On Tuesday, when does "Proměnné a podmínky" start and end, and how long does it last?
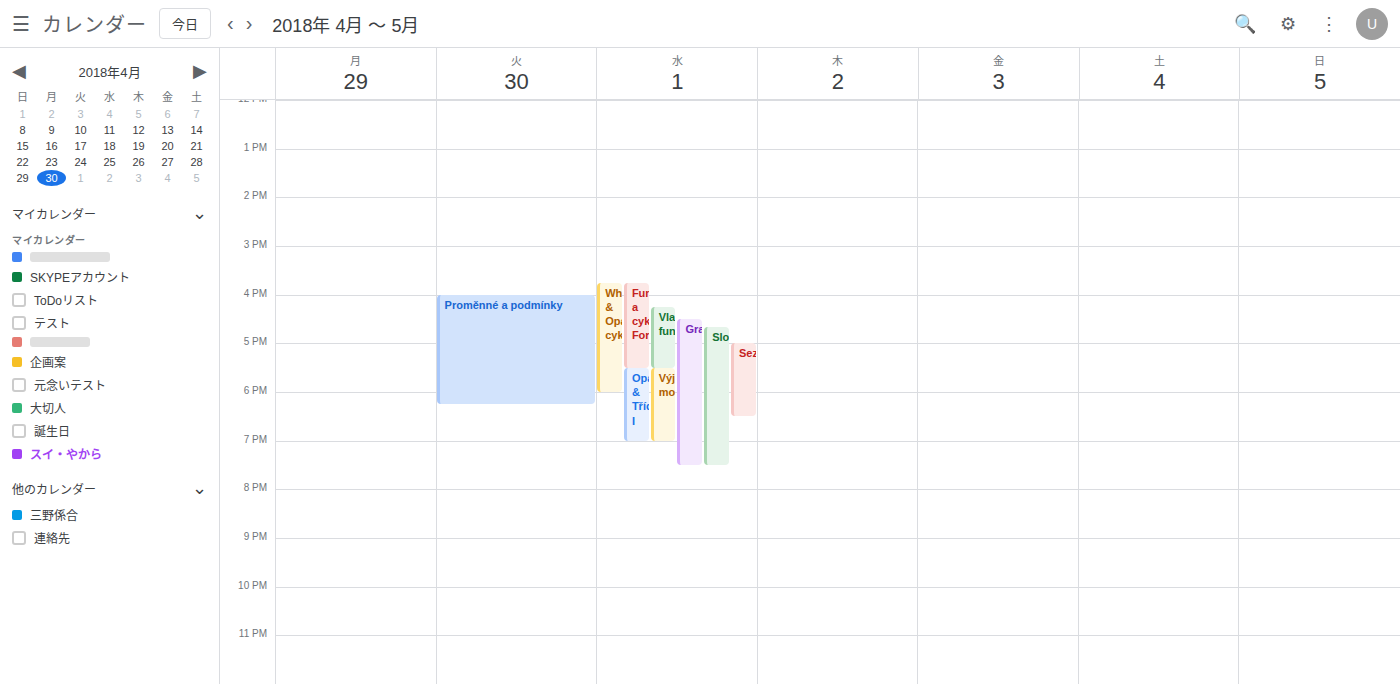
4:00 PM to 6:15 PM, 2 hours 15 minutes